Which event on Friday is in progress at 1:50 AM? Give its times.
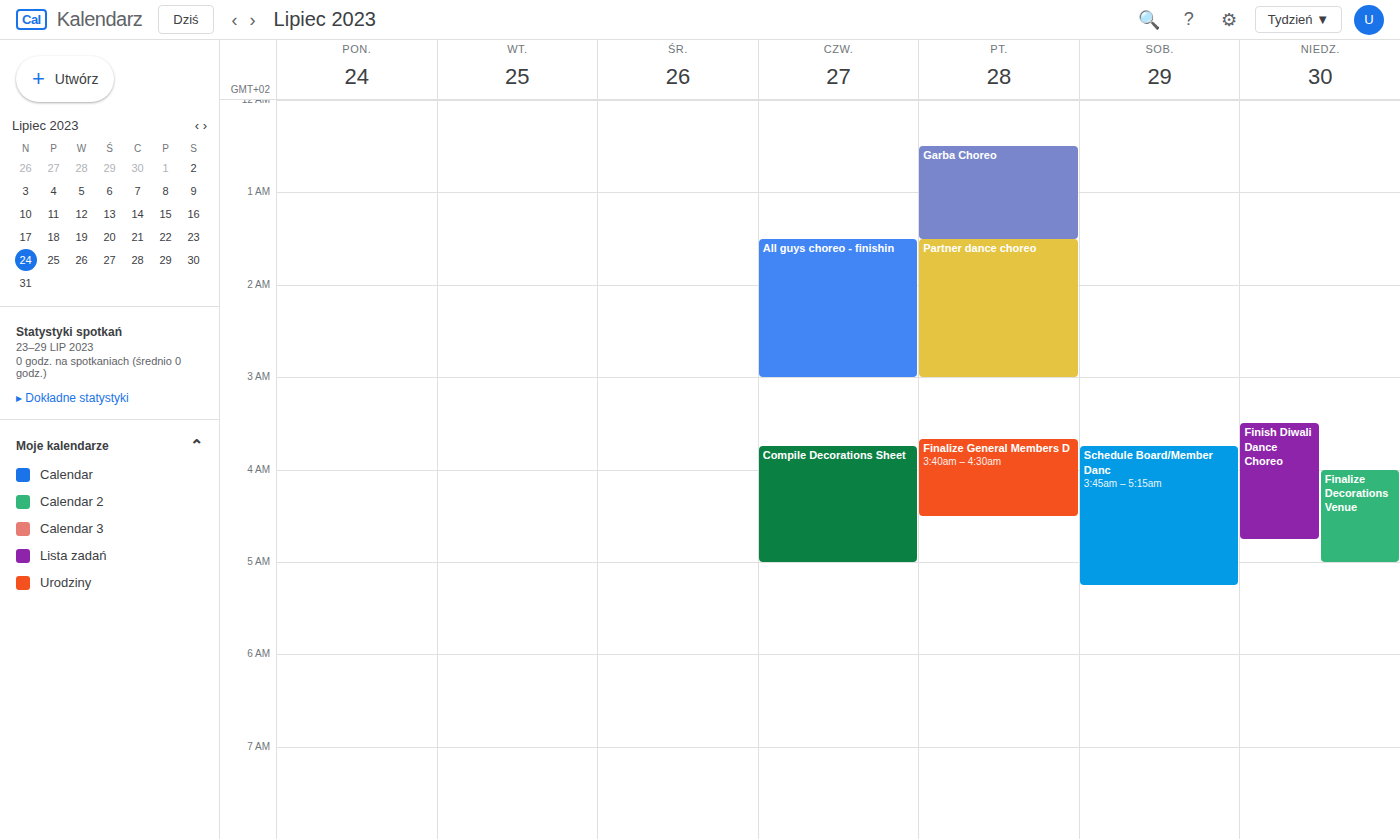
"Partner dance choreo", 1:30 AM to 3:00 AM